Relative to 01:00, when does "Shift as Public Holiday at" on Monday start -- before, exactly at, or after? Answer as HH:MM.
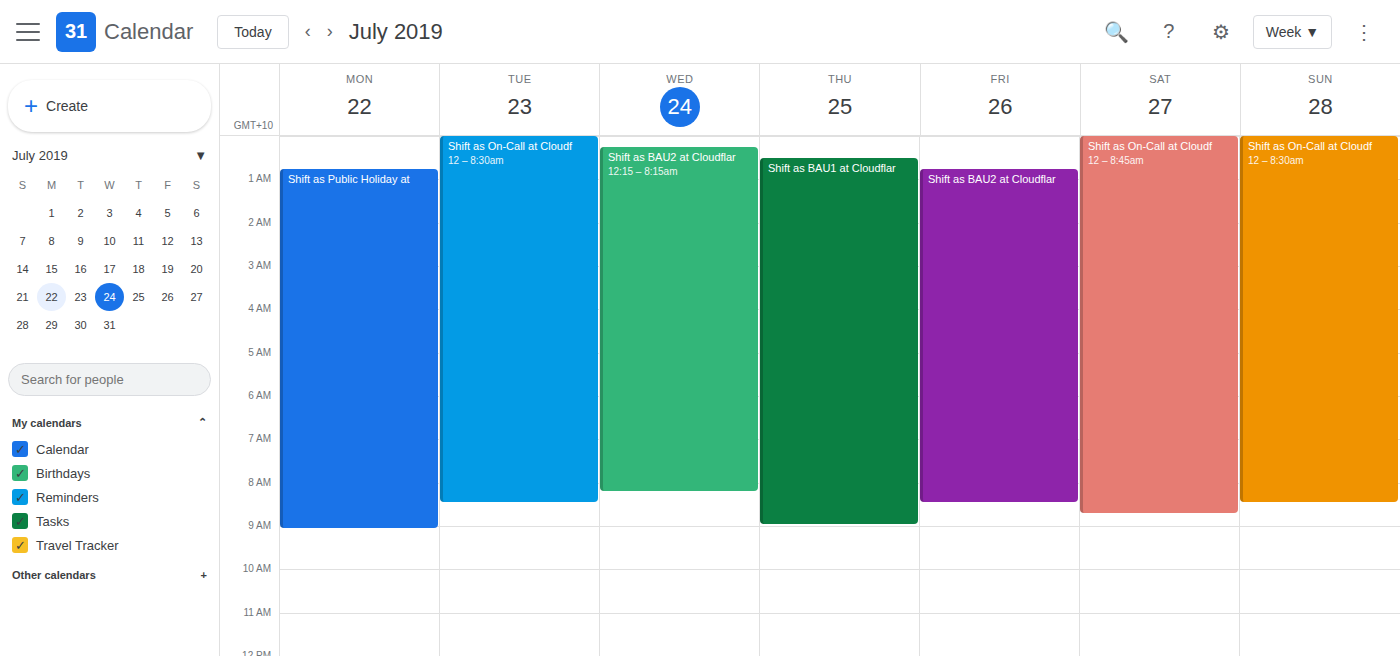
00:45 -- before 01:00, 15 minutes above the 01:00 line.